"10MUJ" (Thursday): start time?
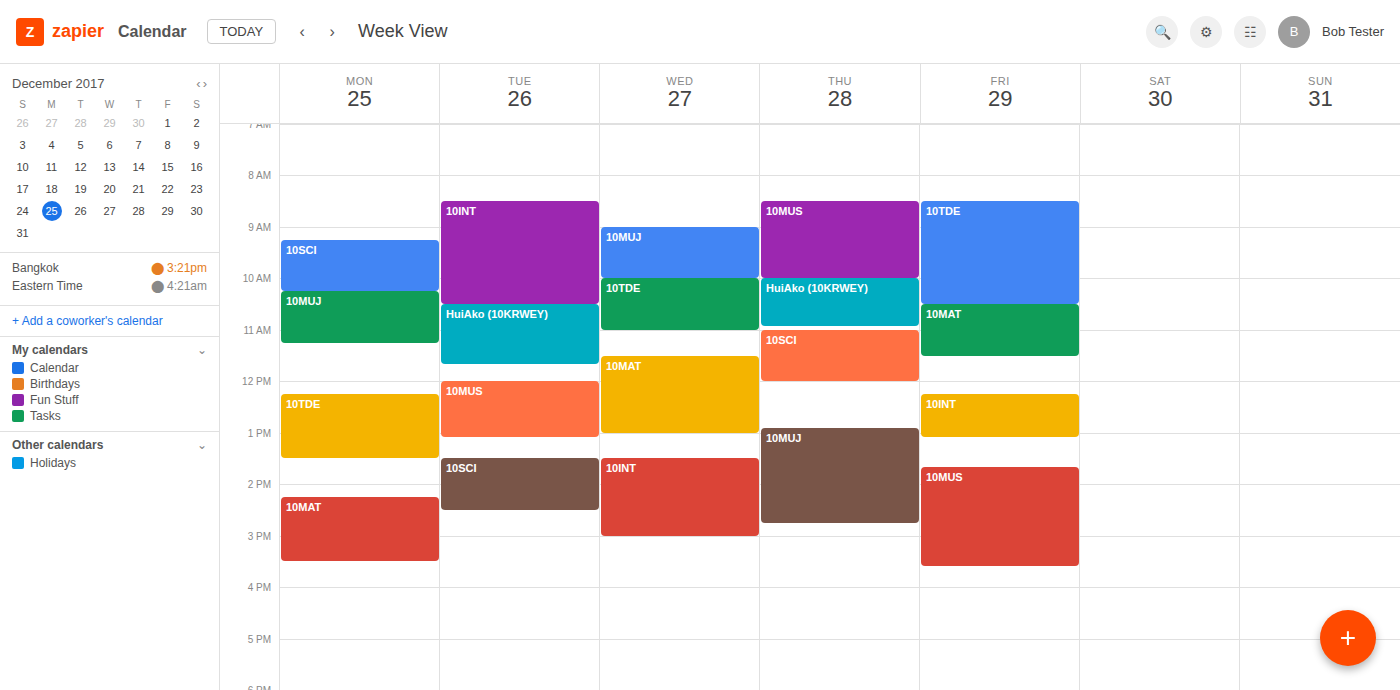
12:55 PM